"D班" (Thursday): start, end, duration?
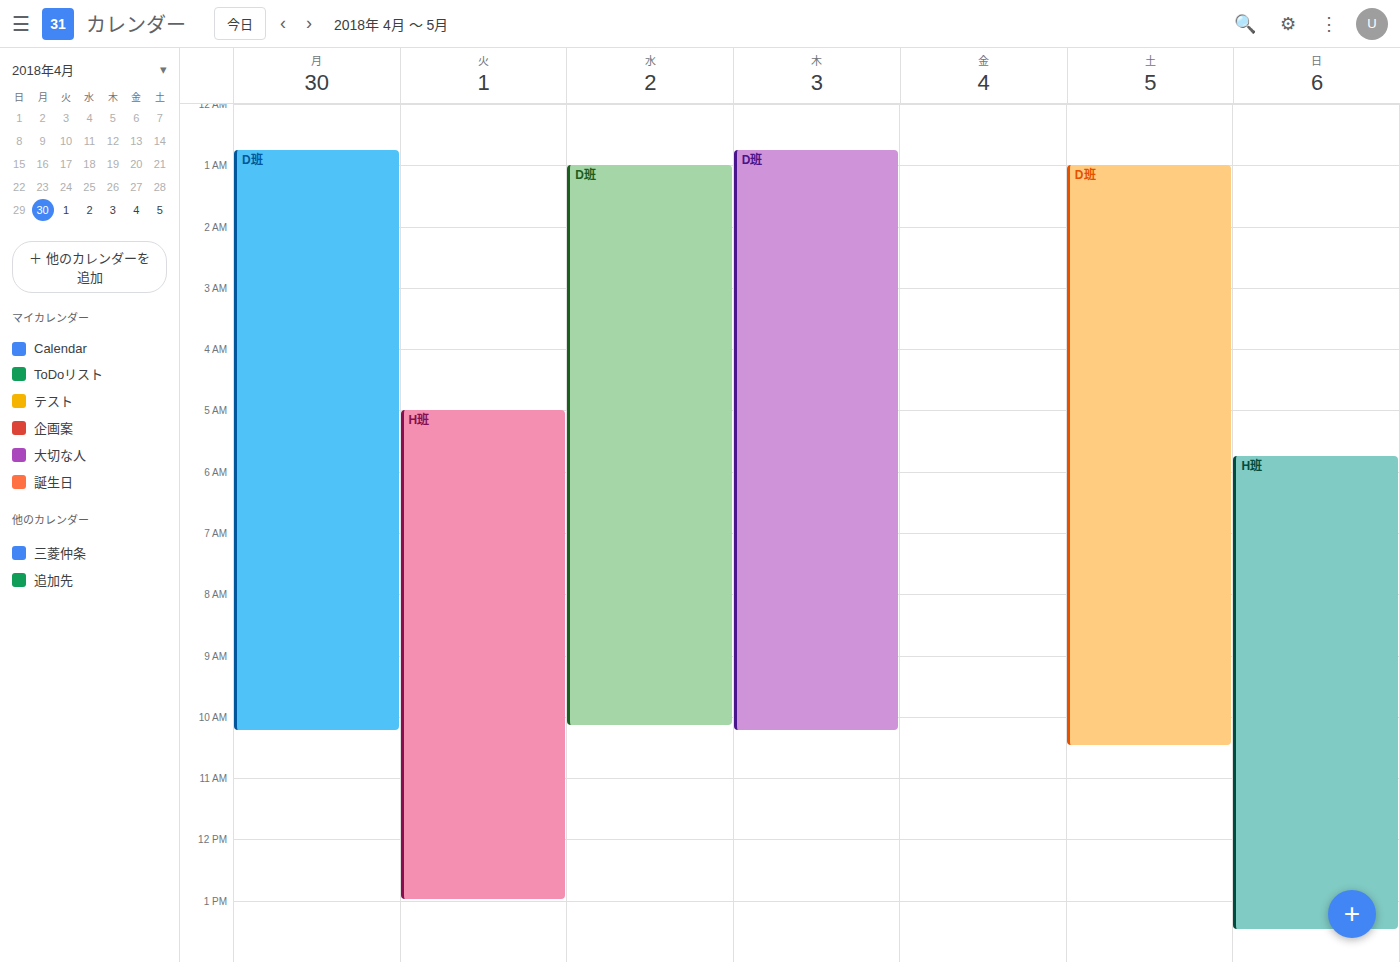
12:45 AM to 10:15 AM, 9 hours 30 minutes